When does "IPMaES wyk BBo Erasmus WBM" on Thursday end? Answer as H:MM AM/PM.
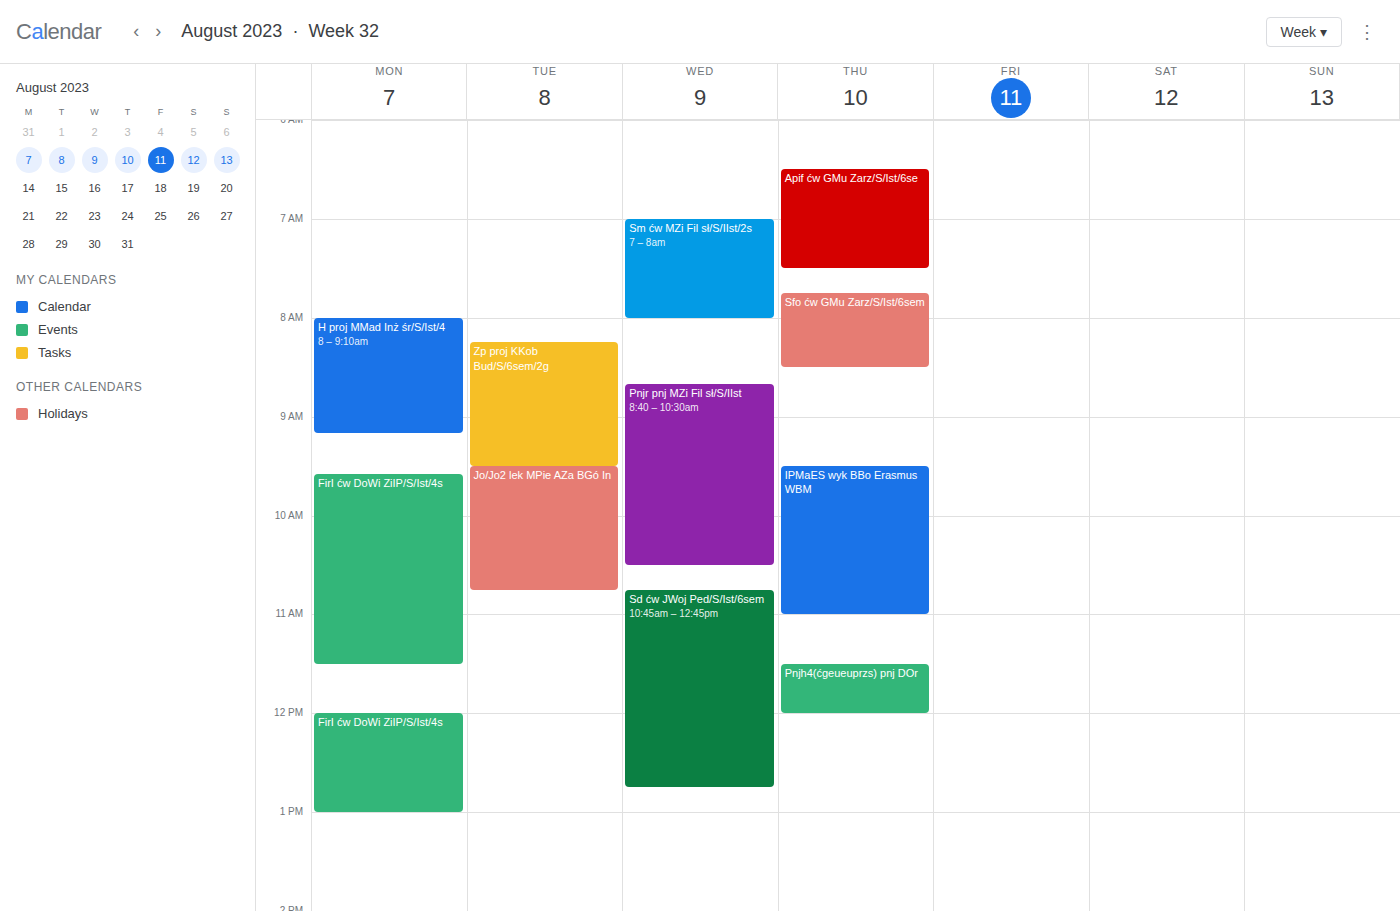
11:00 AM